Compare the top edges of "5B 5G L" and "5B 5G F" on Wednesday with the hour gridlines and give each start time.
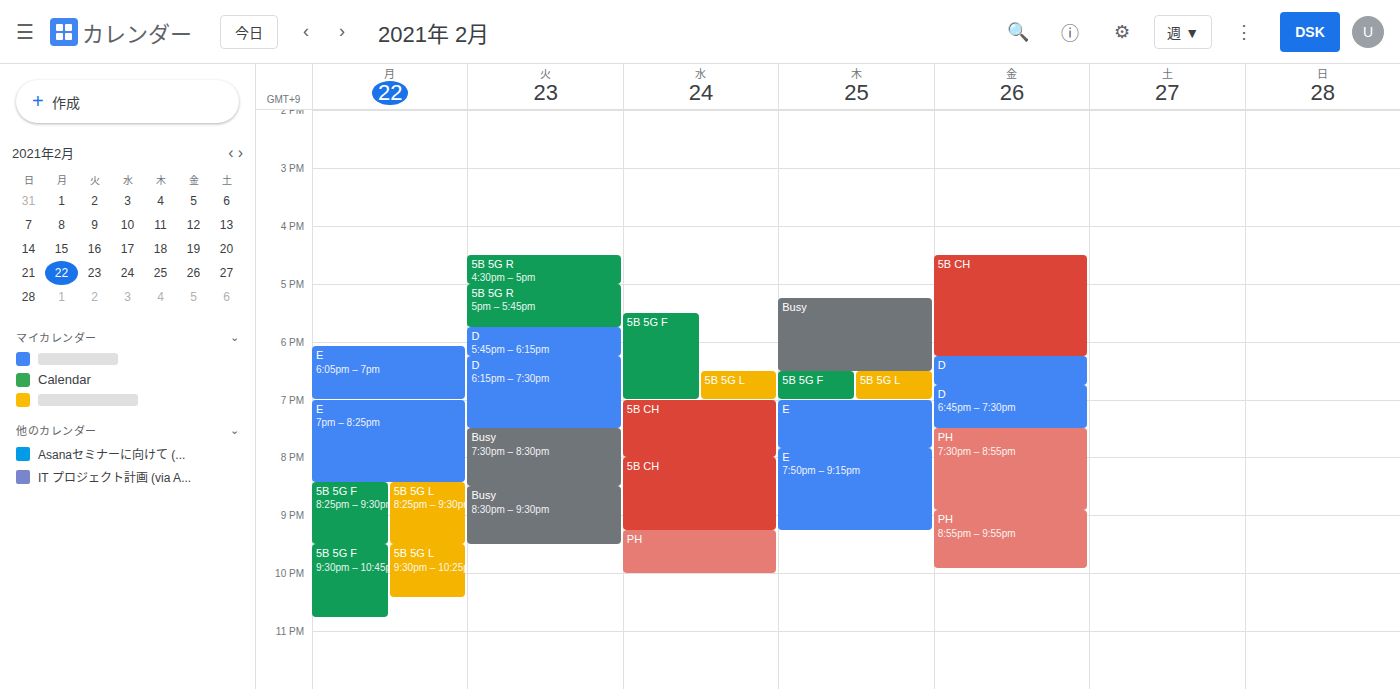
"5B 5G L": 18:30, halfway between the 18:00 and 19:00 lines. "5B 5G F": 17:30, halfway between the 17:00 and 18:00 lines.